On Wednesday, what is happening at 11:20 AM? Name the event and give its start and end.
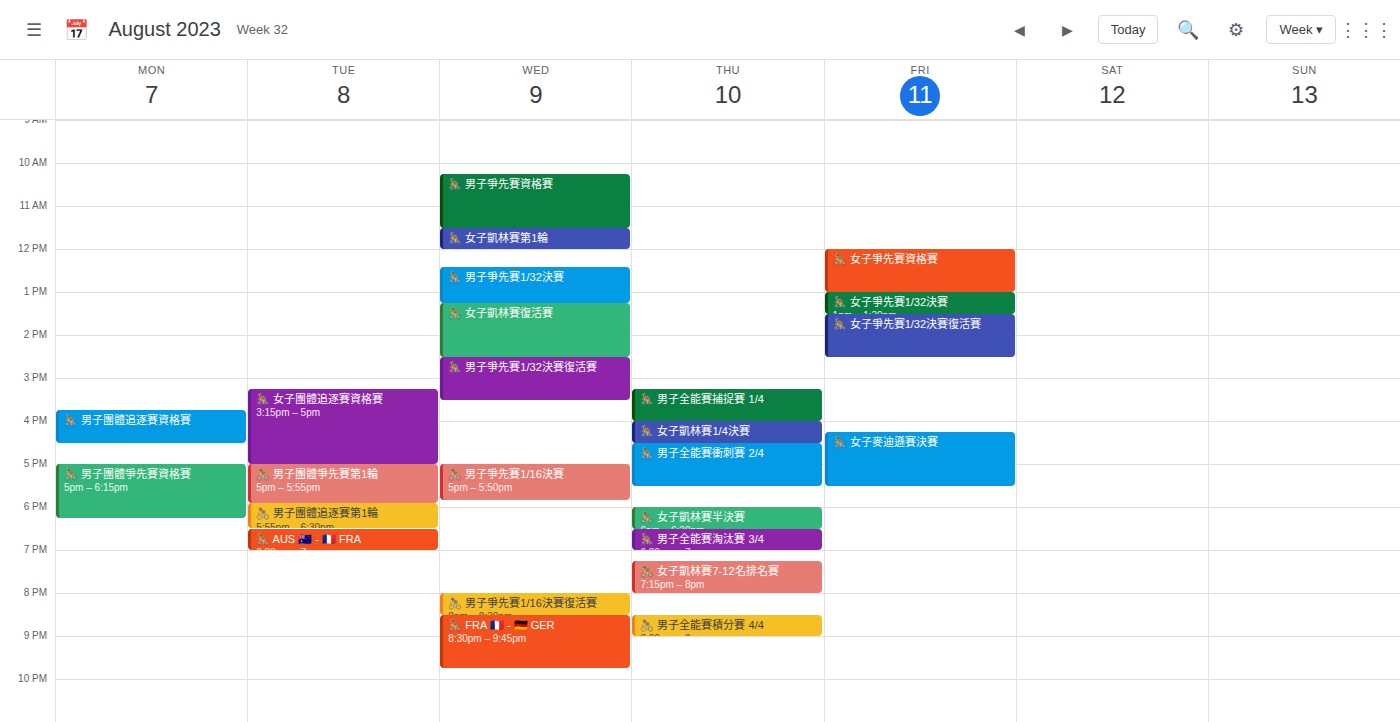
"🚴 男子爭先賽資格賽", 10:15 AM to 11:30 AM